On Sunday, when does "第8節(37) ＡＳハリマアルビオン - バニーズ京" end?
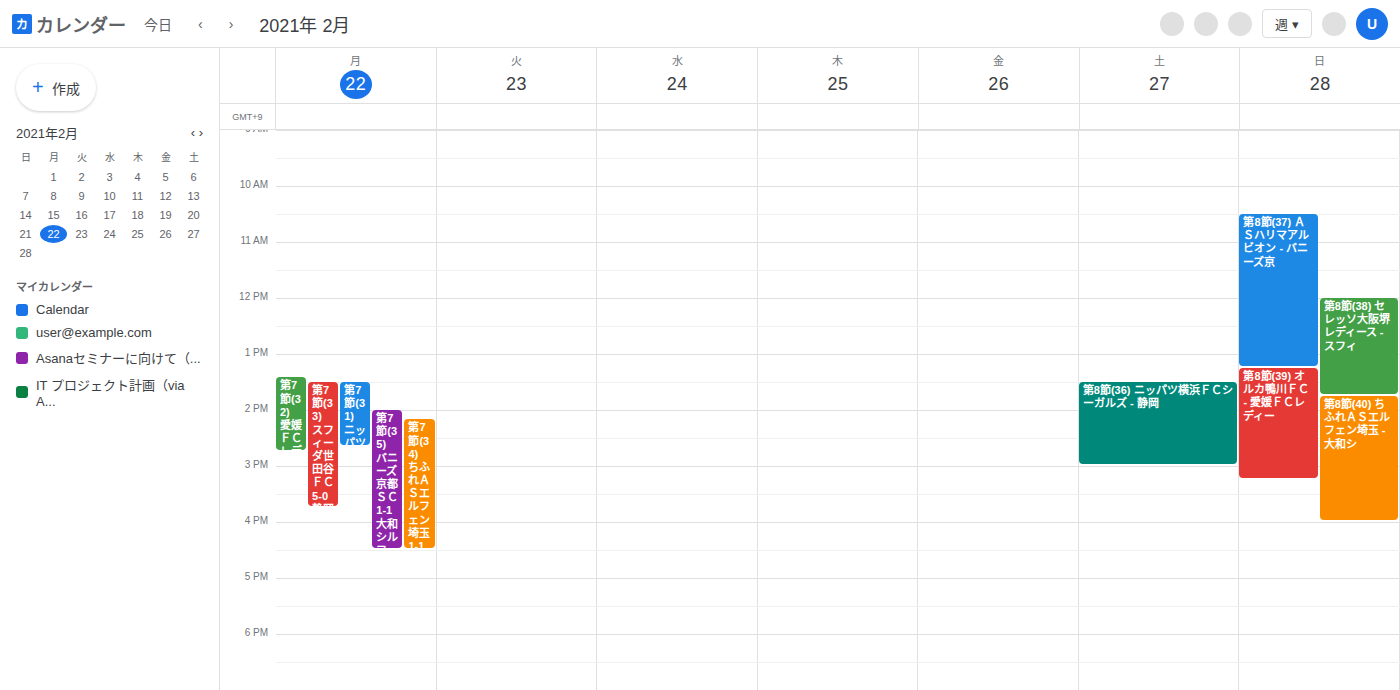
1:15 PM